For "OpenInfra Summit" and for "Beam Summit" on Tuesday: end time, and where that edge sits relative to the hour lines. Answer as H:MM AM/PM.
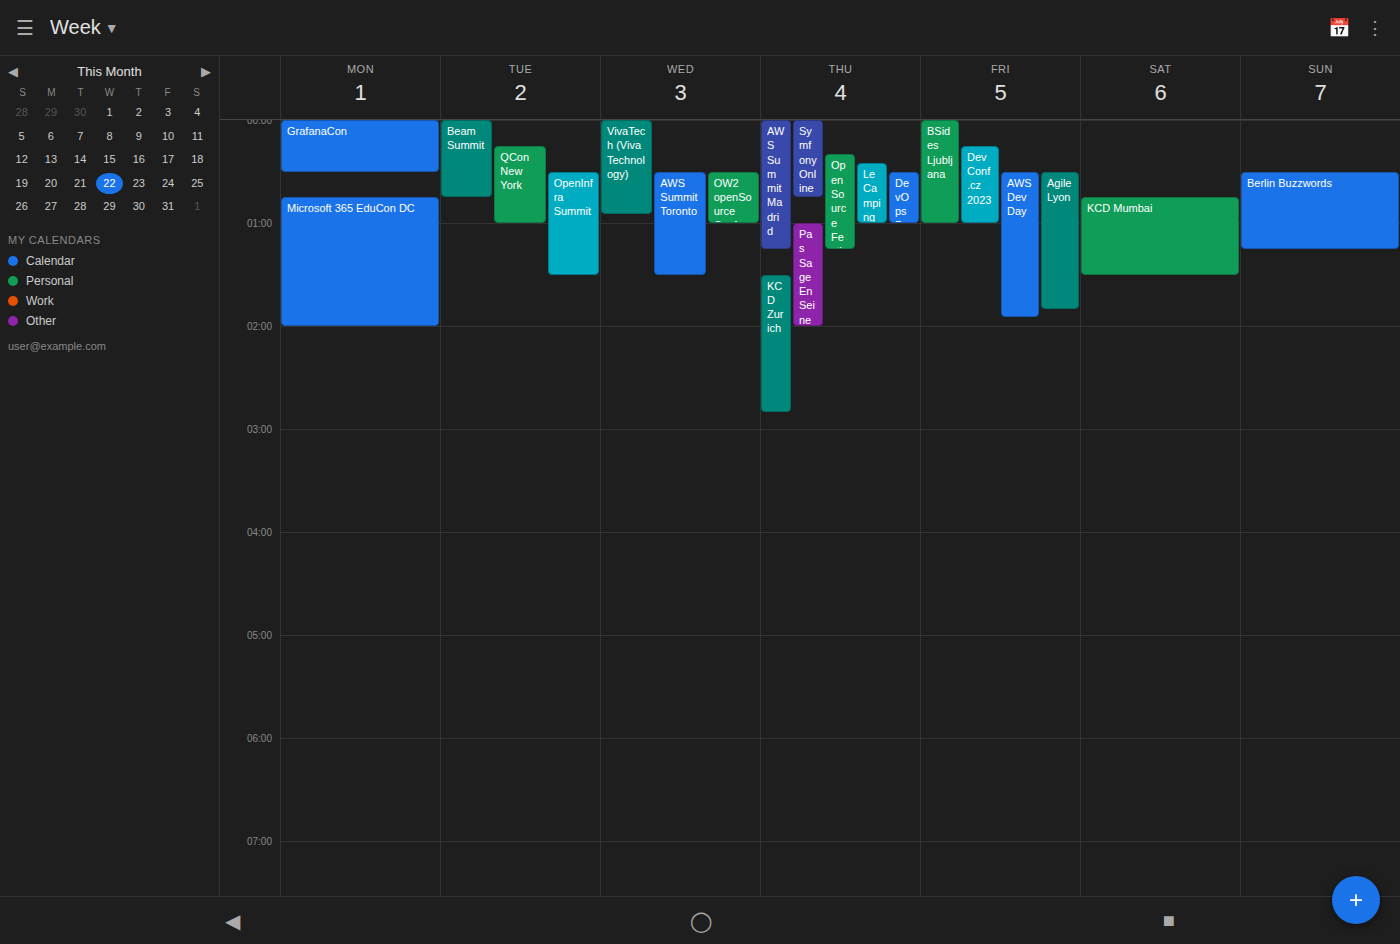
"OpenInfra Summit": 1:30 AM, halfway between the 1 AM and 2 AM lines. "Beam Summit": 12:45 AM, neither: three quarters of the way from the 12 AM line to the 1 AM line.